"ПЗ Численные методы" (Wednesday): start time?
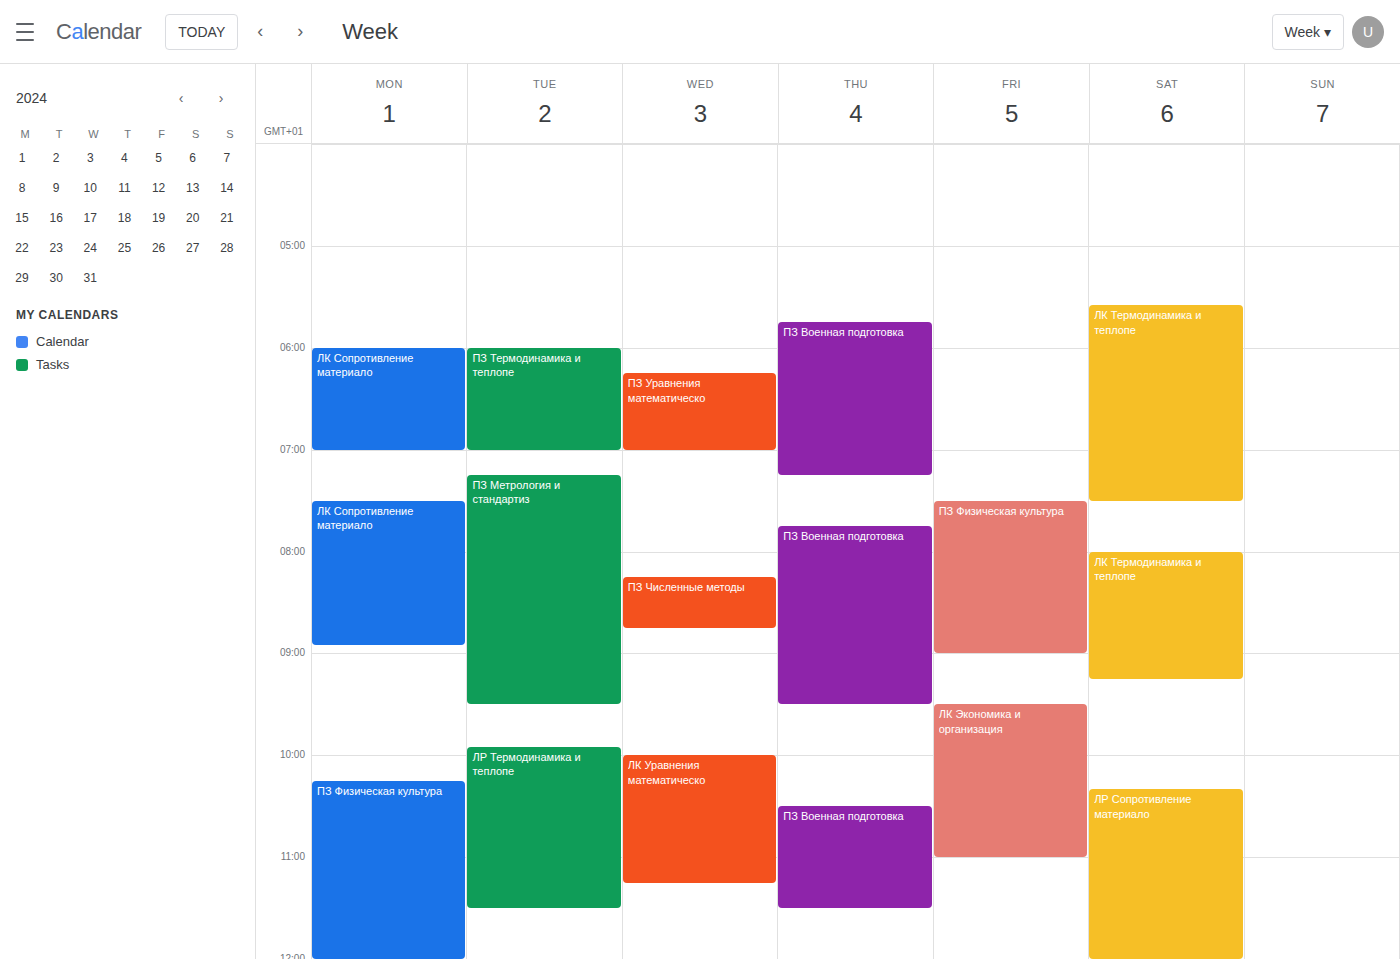
08:15